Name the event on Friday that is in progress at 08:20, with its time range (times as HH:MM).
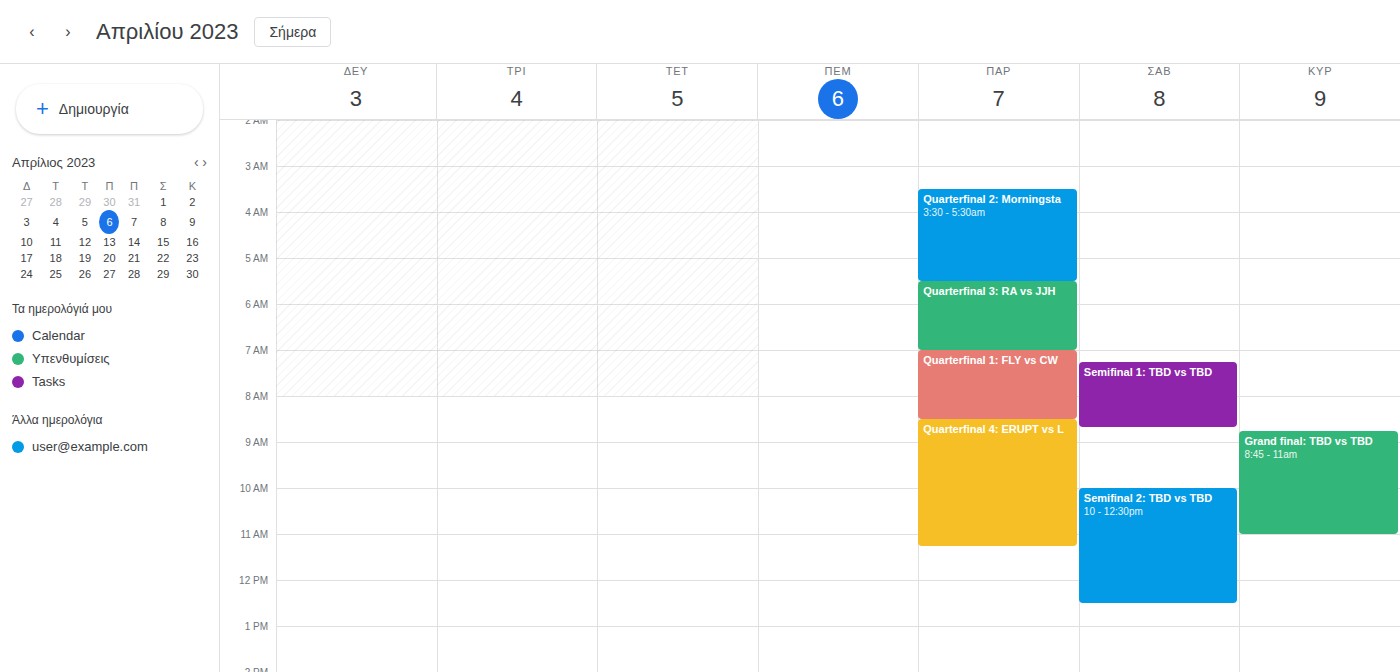
"Quarterfinal 1: FLY vs CW", 07:00 to 08:30